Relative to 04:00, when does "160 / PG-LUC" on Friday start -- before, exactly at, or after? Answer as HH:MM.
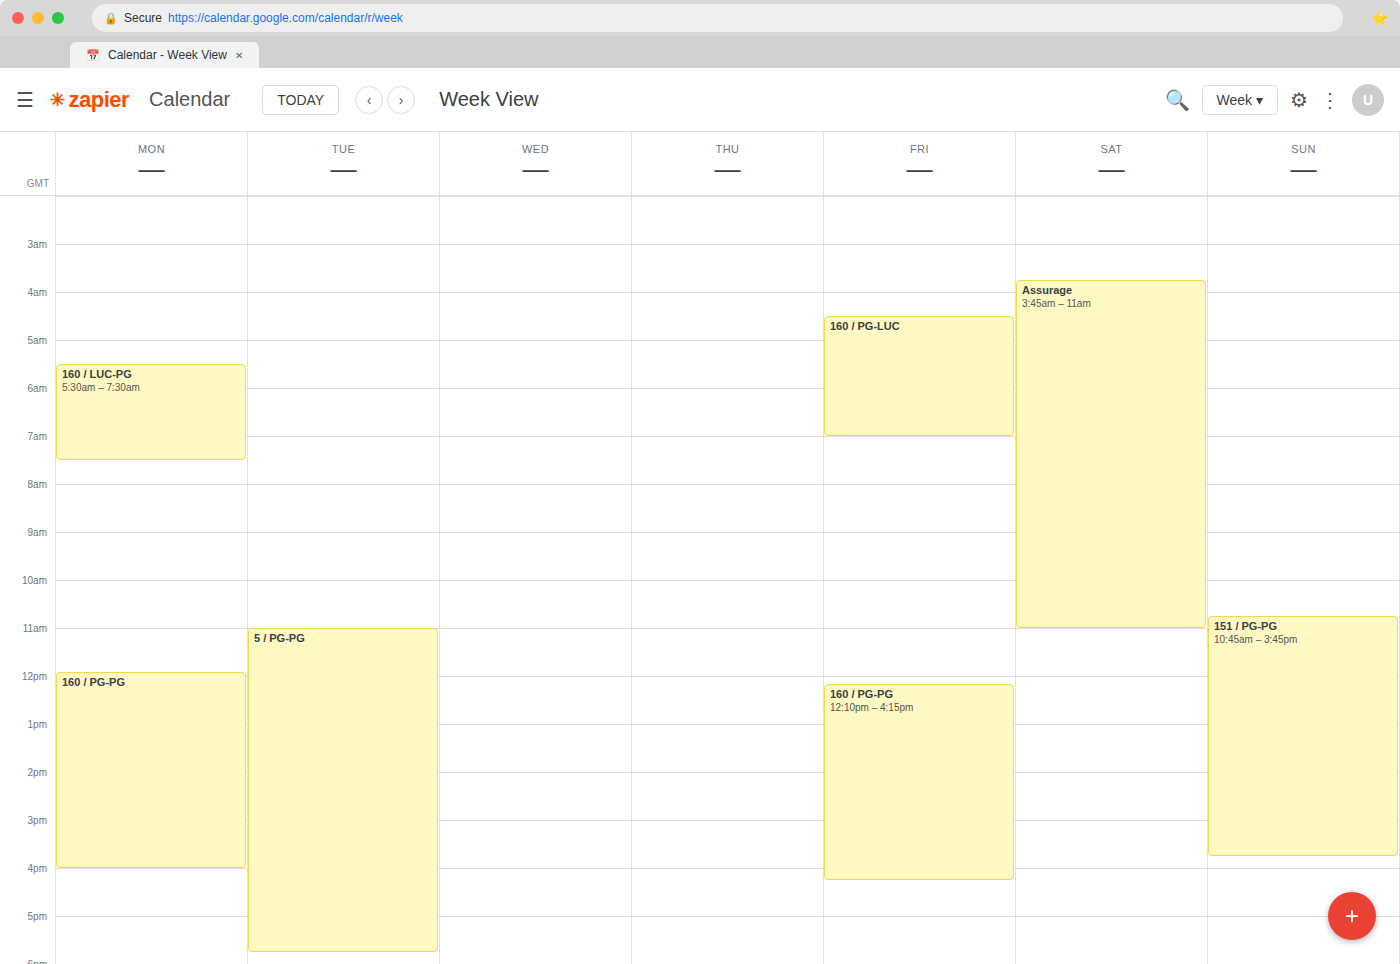
04:30 -- after 04:00, 30 minutes below the 04:00 line.